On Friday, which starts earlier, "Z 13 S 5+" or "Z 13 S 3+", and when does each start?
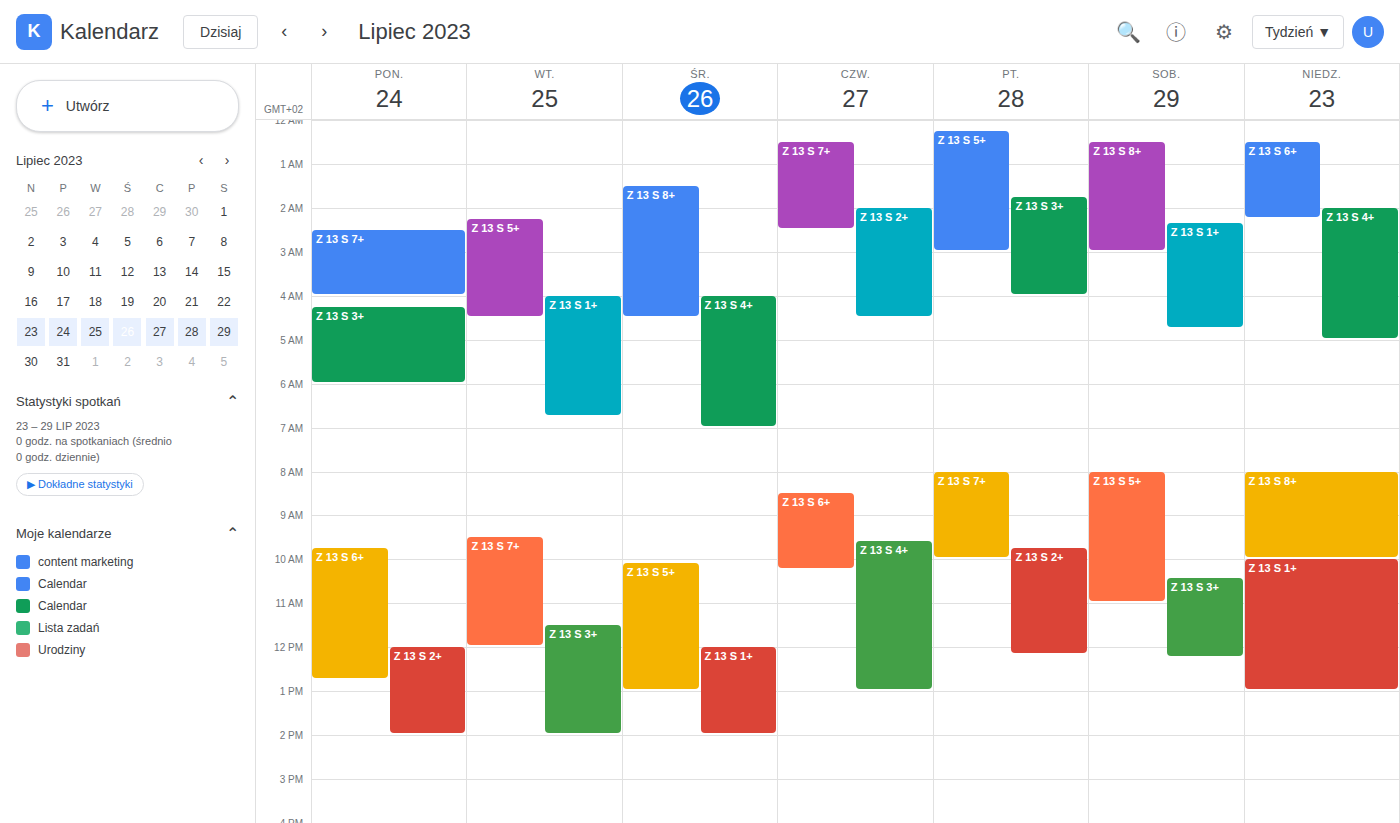
"Z 13 S 5+" 00:15; "Z 13 S 3+" 01:45.